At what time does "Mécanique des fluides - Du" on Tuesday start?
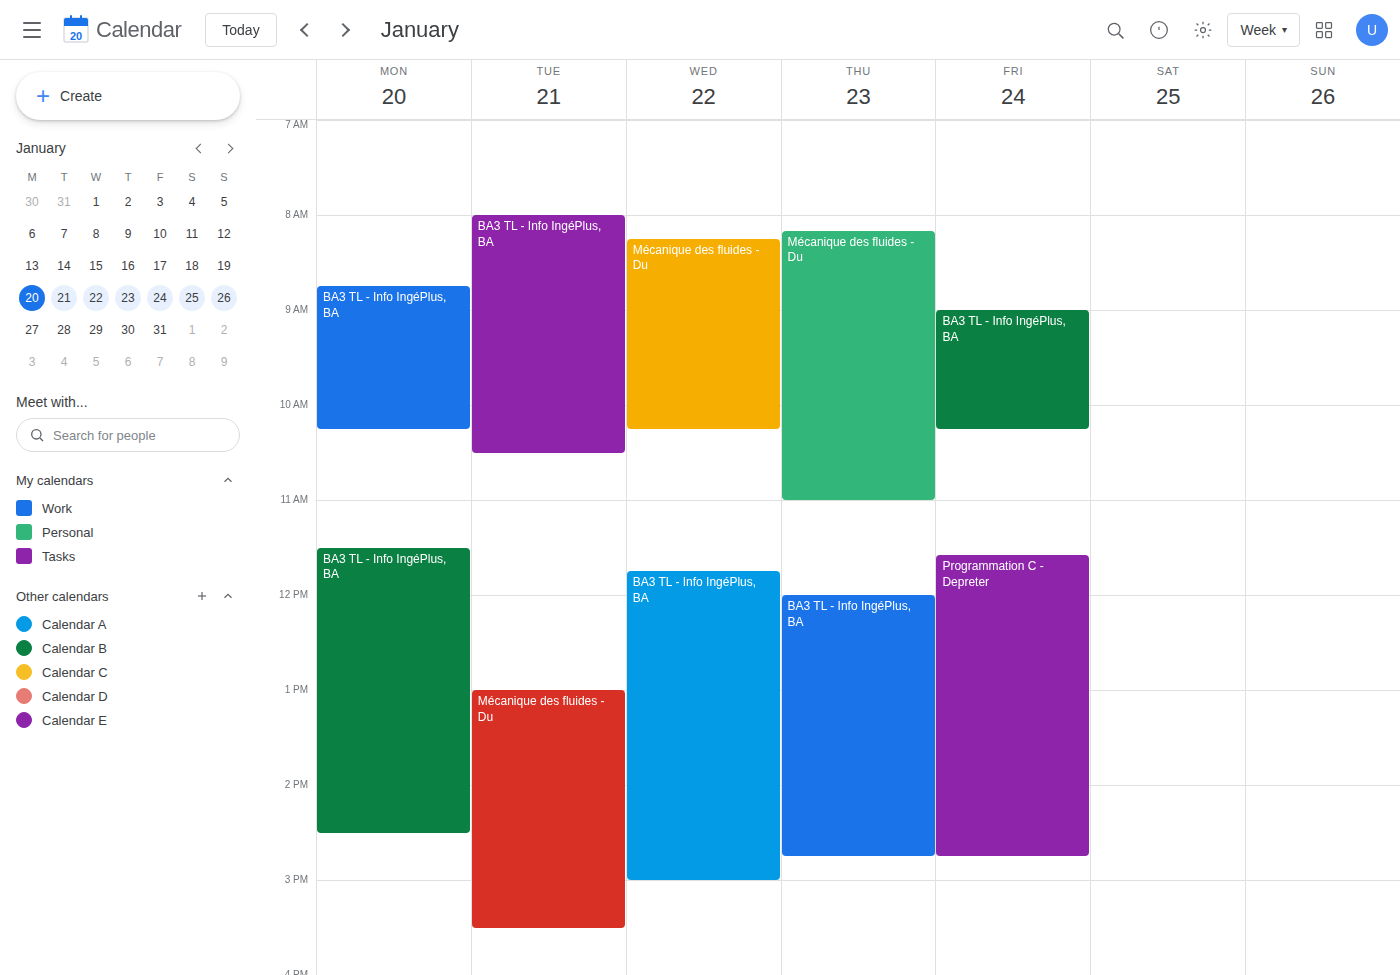
1:00 PM